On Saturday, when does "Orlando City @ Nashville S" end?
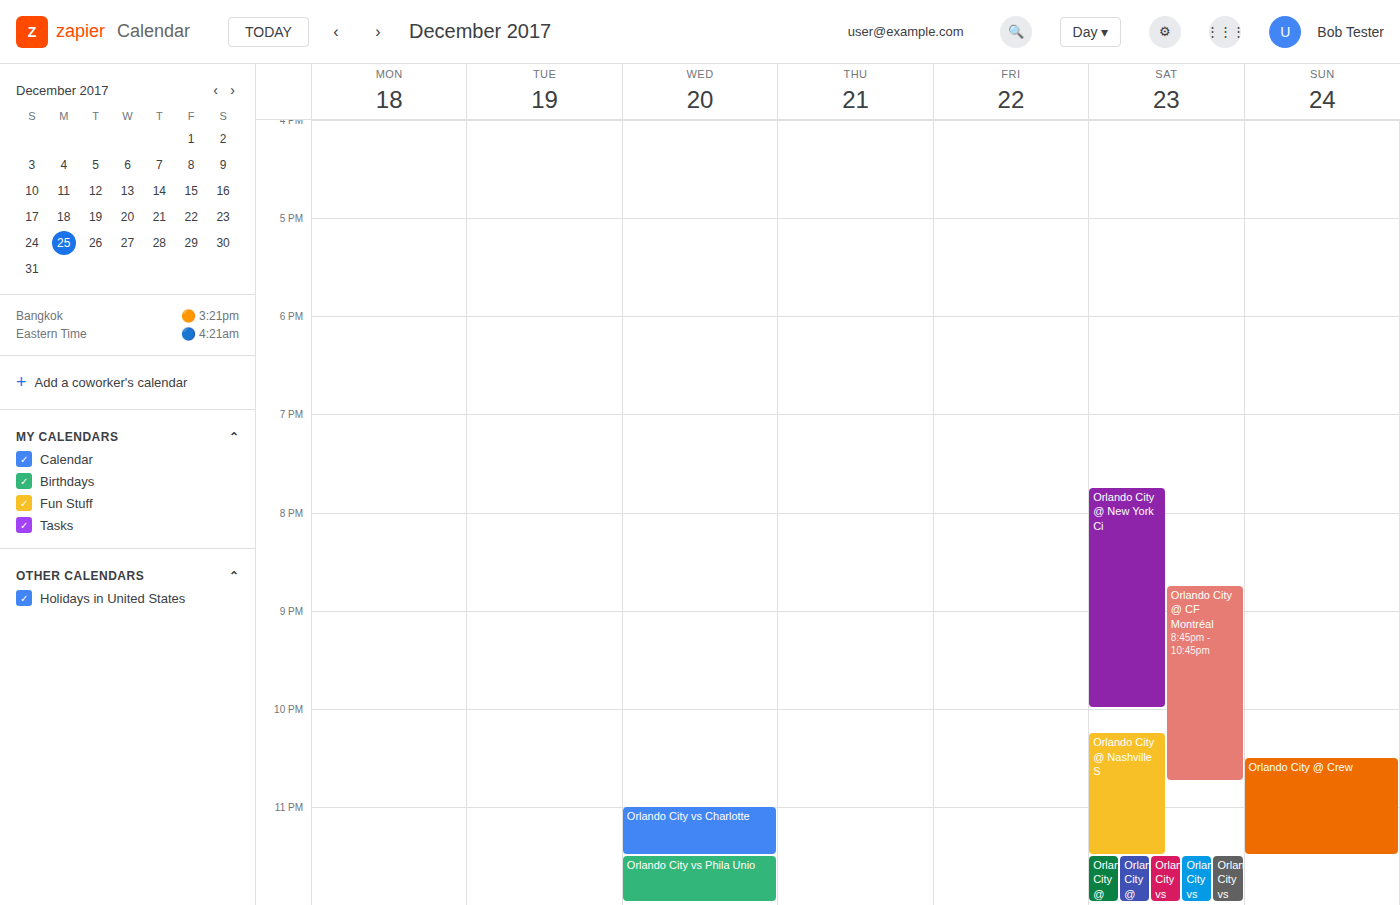
11:30 PM